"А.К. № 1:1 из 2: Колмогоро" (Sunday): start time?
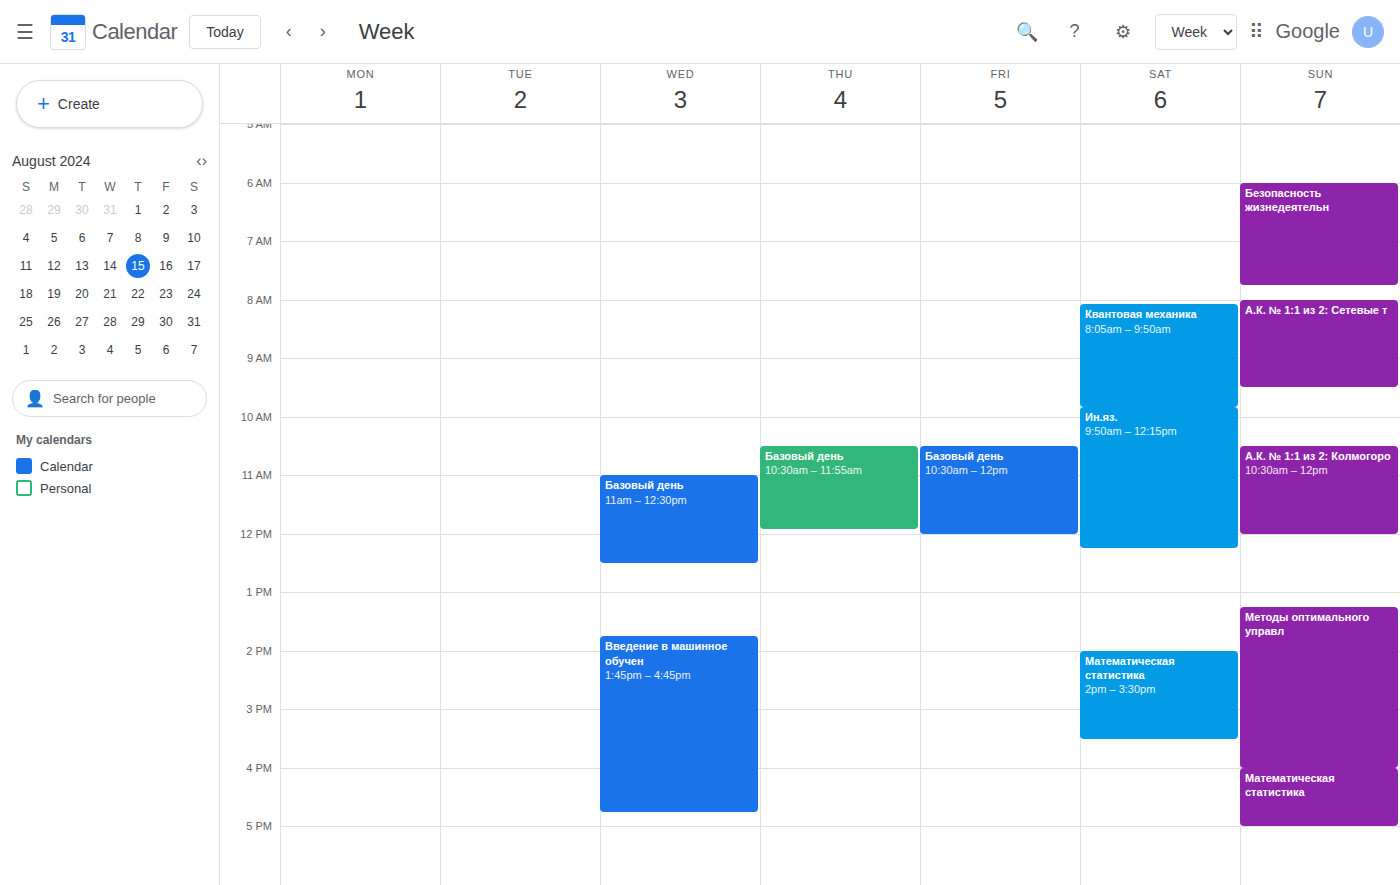
10:30 AM